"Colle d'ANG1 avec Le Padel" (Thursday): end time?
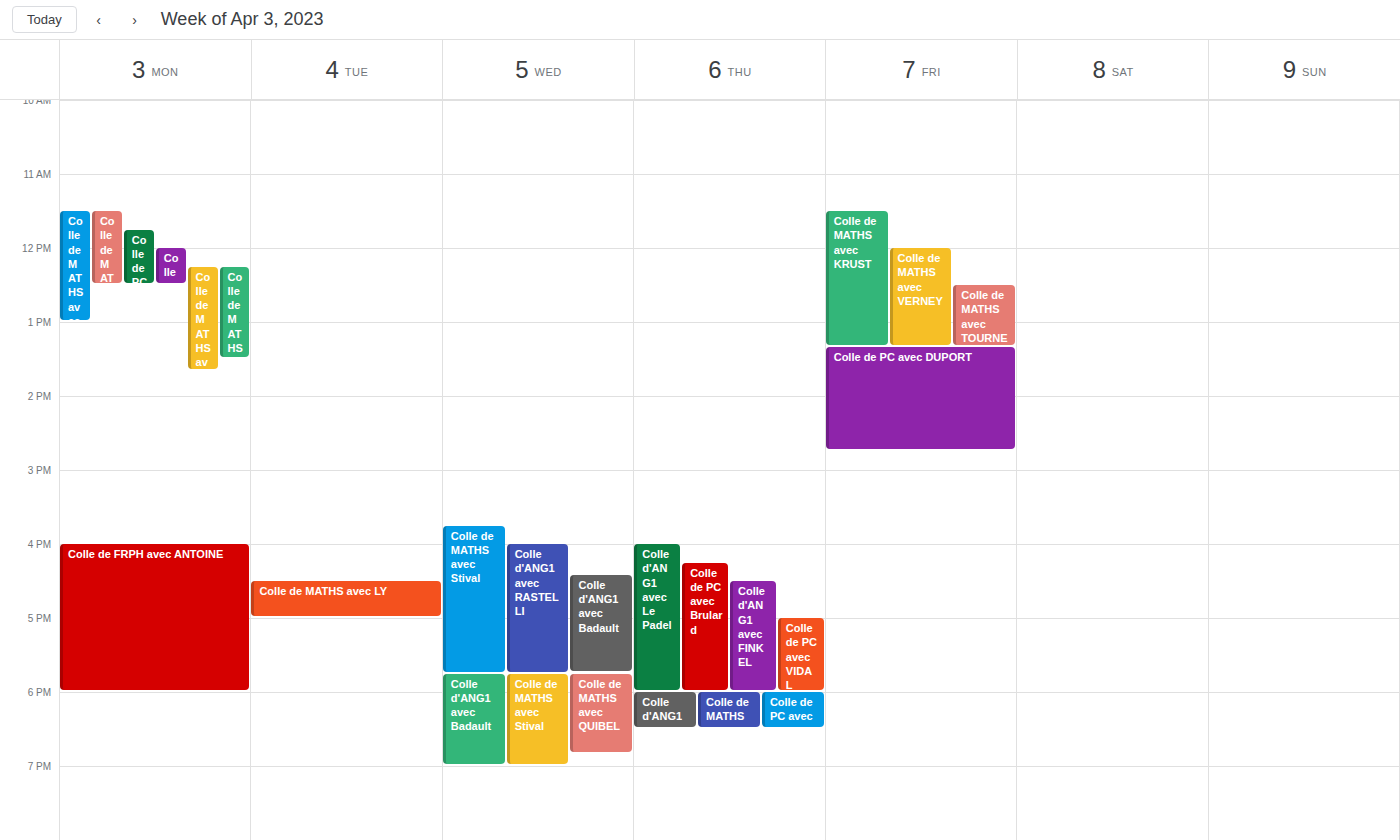
6:00 PM